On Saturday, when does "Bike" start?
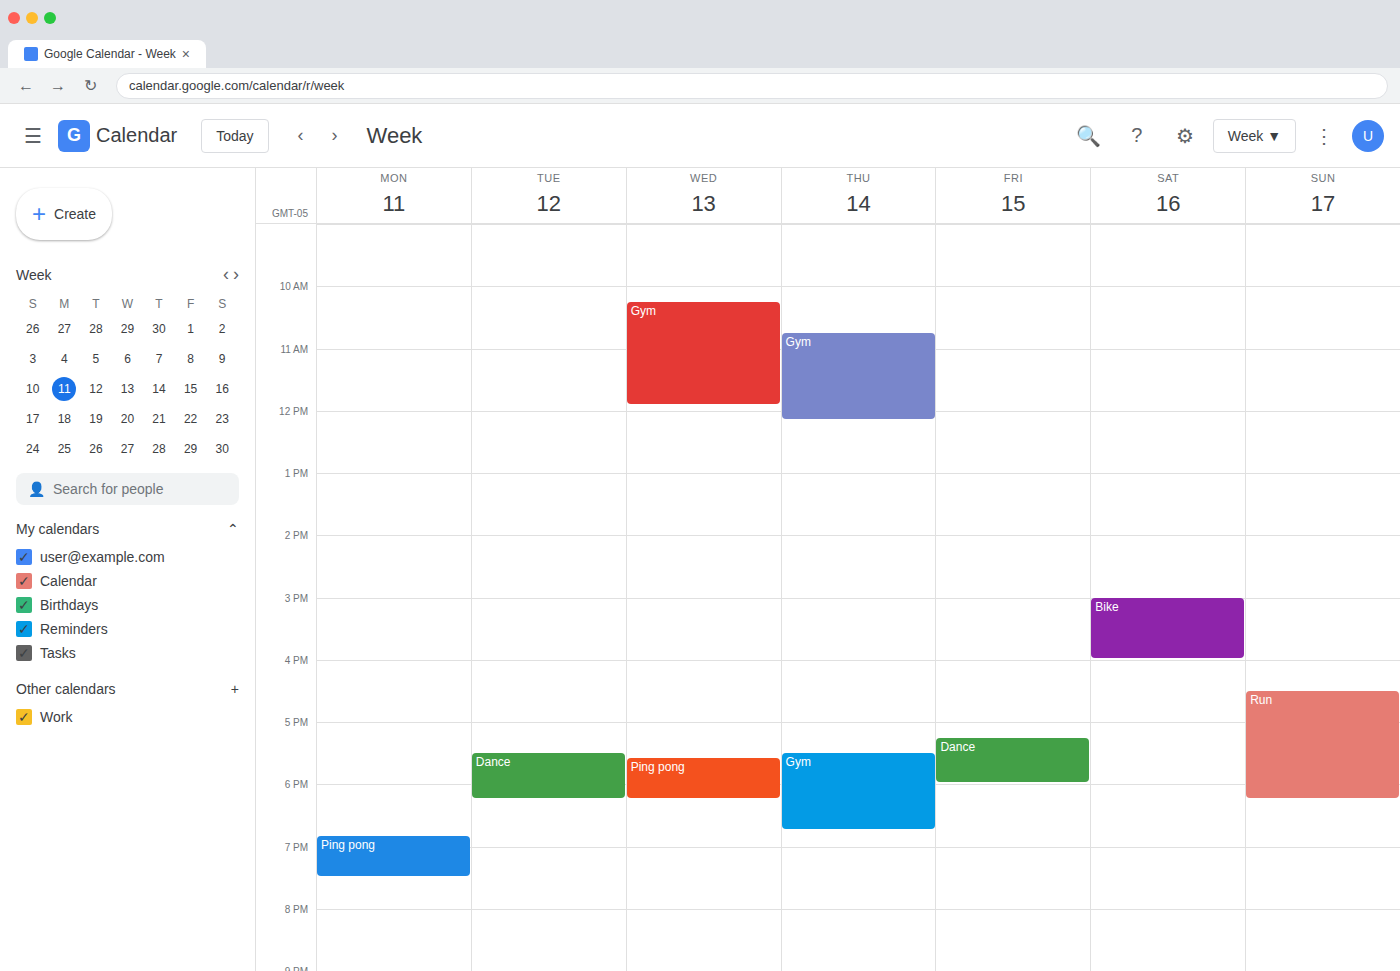
3:00 PM